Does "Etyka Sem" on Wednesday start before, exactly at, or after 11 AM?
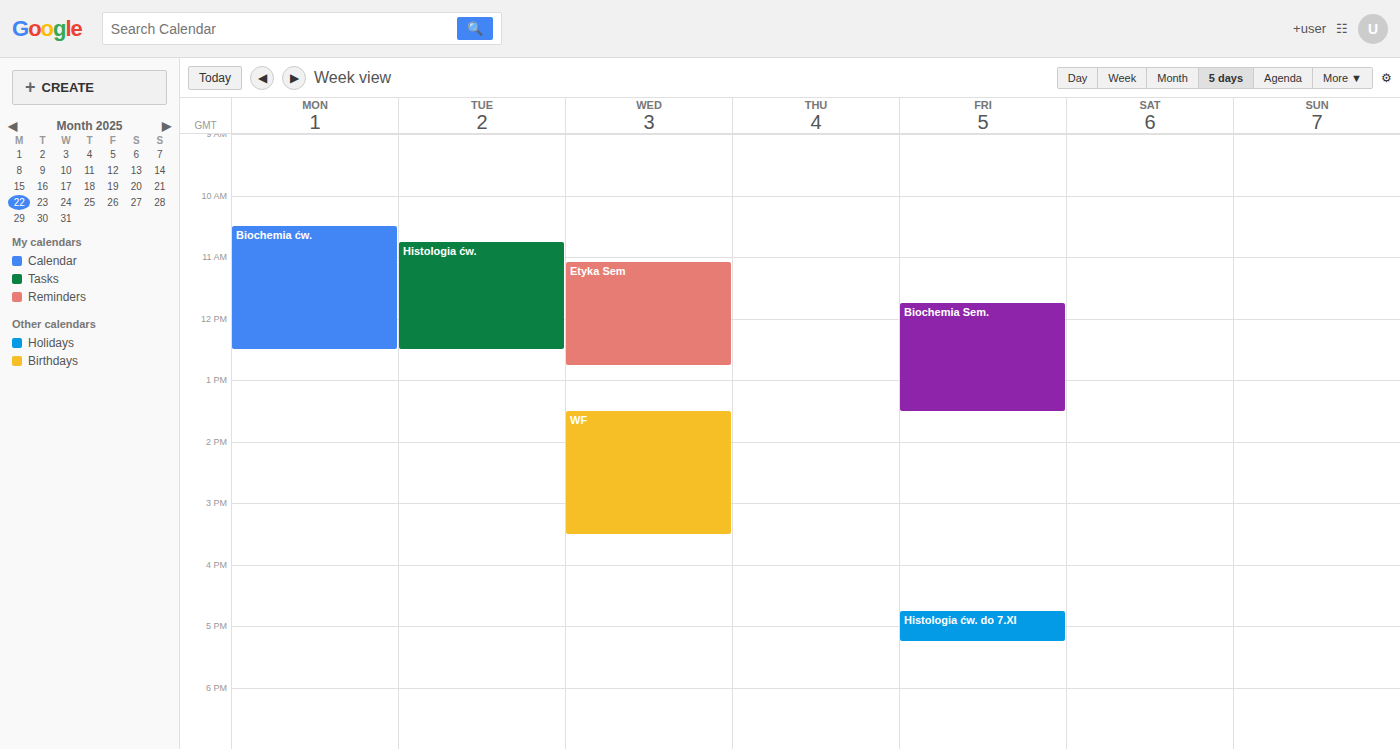
11:05 AM -- after 11 AM, 5 minutes below the 11 AM line.